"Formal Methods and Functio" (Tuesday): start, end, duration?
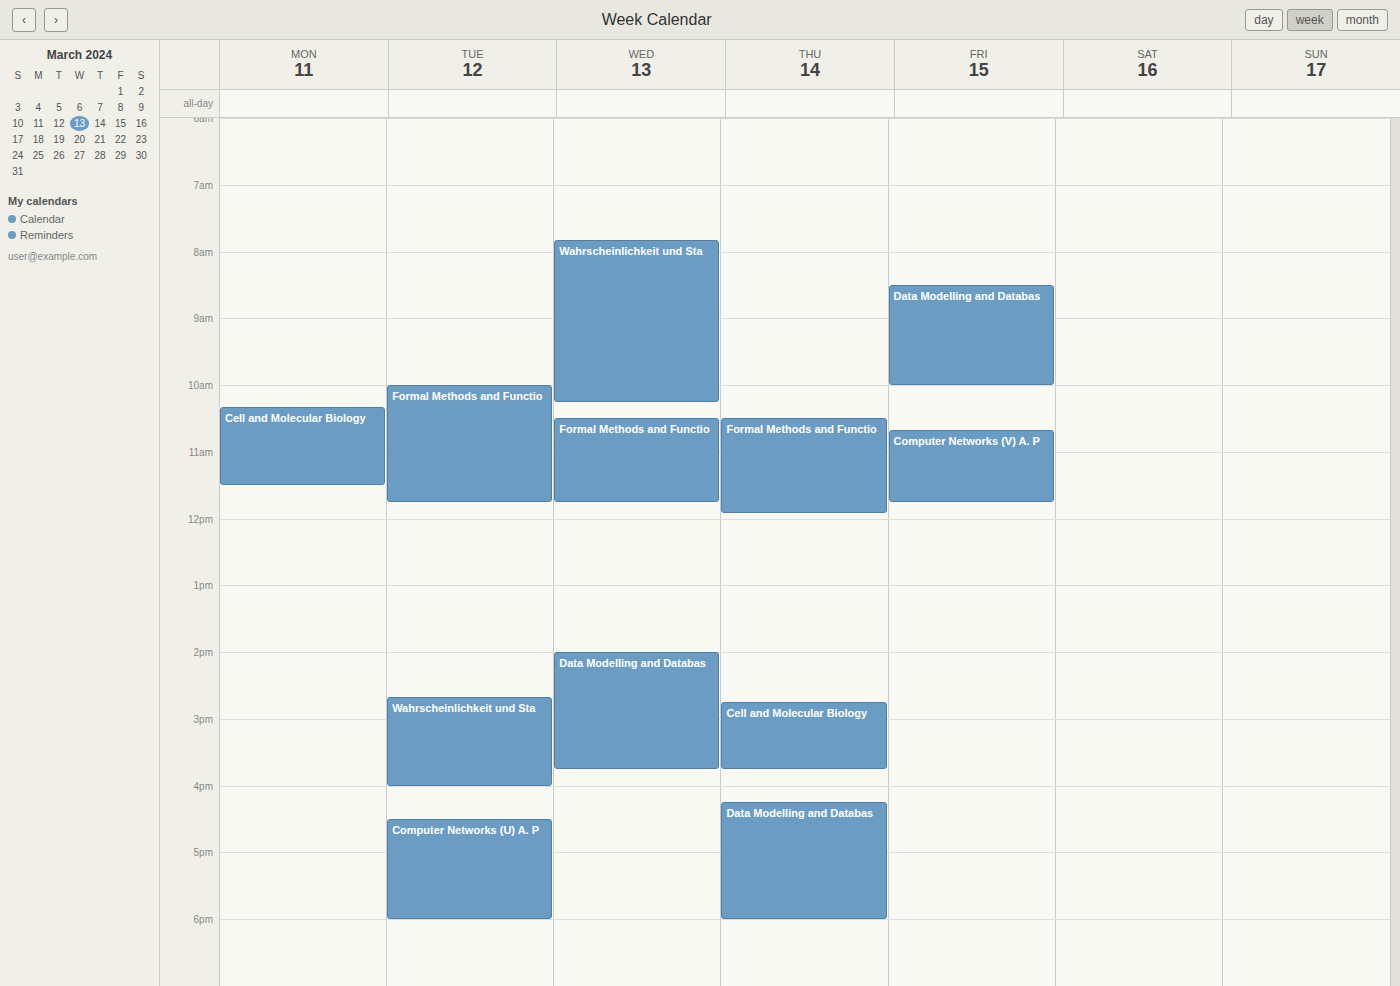
10:00 to 11:45, 1 hour 45 minutes